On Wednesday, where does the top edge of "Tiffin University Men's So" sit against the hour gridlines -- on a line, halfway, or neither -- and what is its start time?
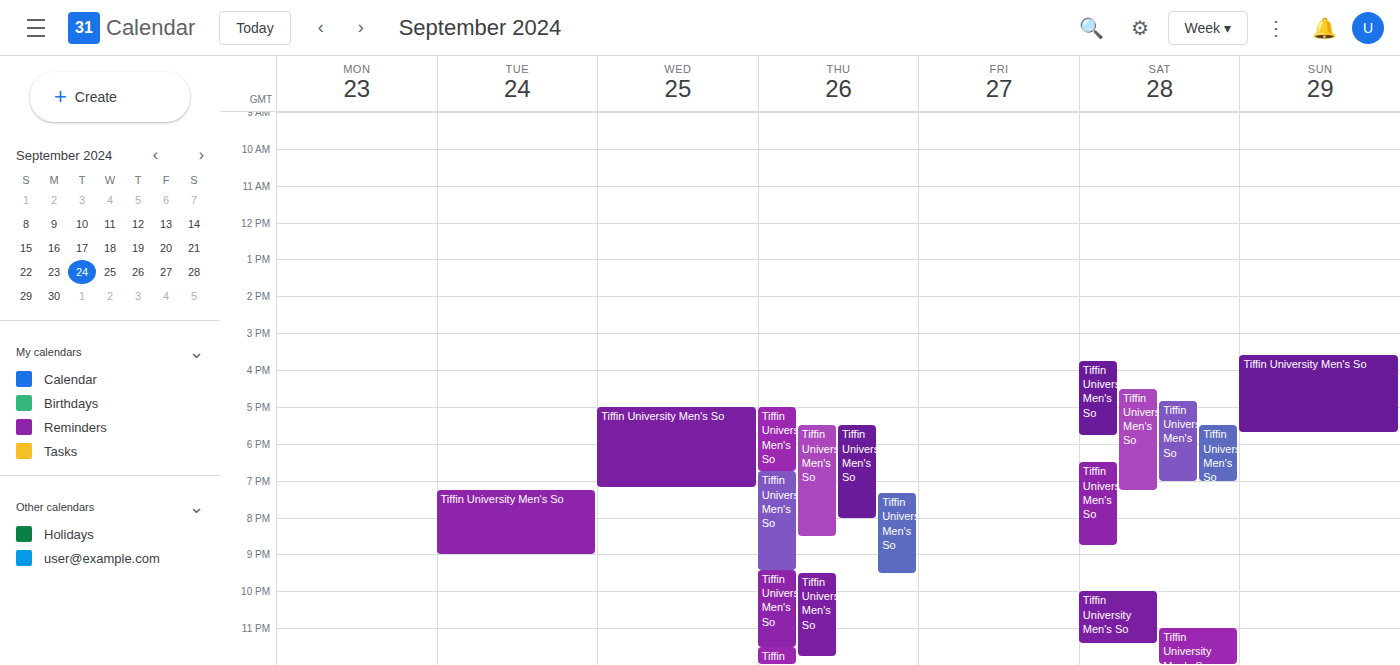
5:00 PM -- exactly on the 5 PM line.